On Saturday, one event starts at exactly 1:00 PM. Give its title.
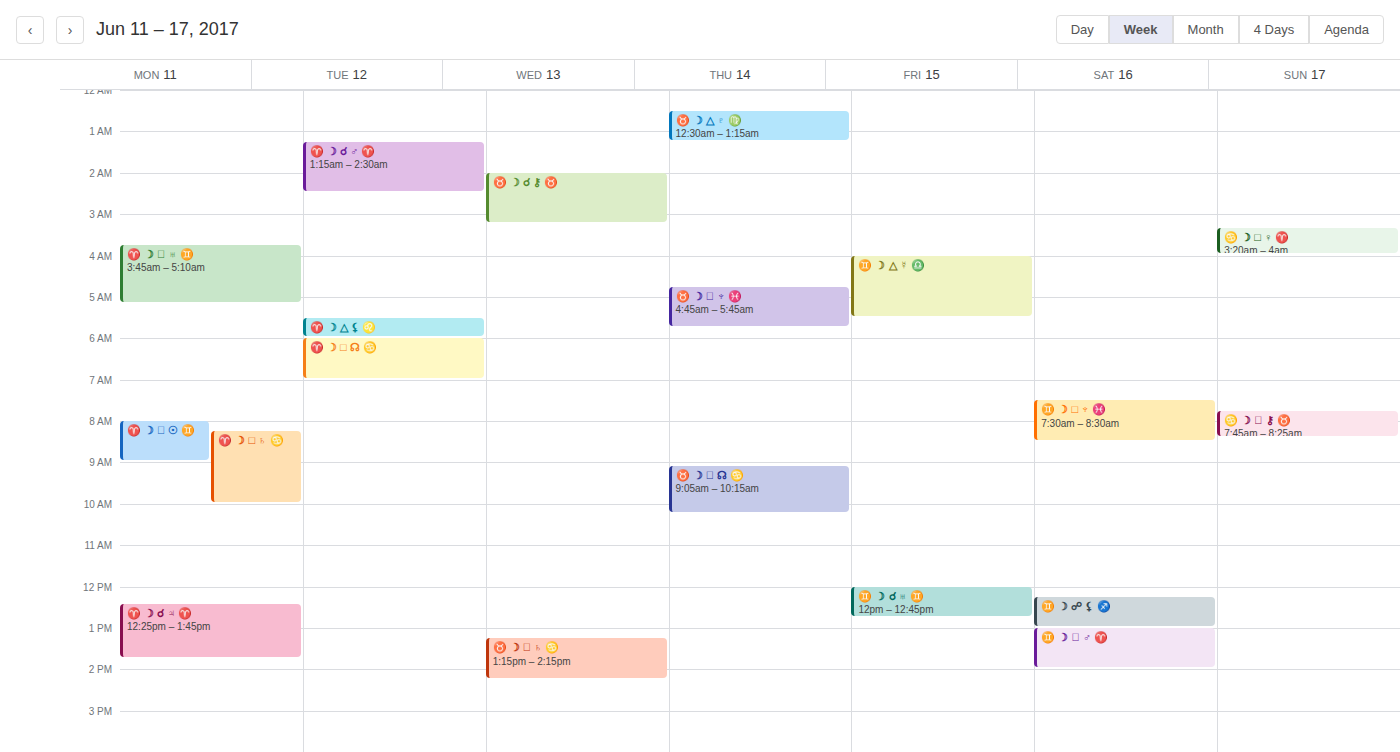
"♊️ ☽ ⚹ ♂ ♈️"